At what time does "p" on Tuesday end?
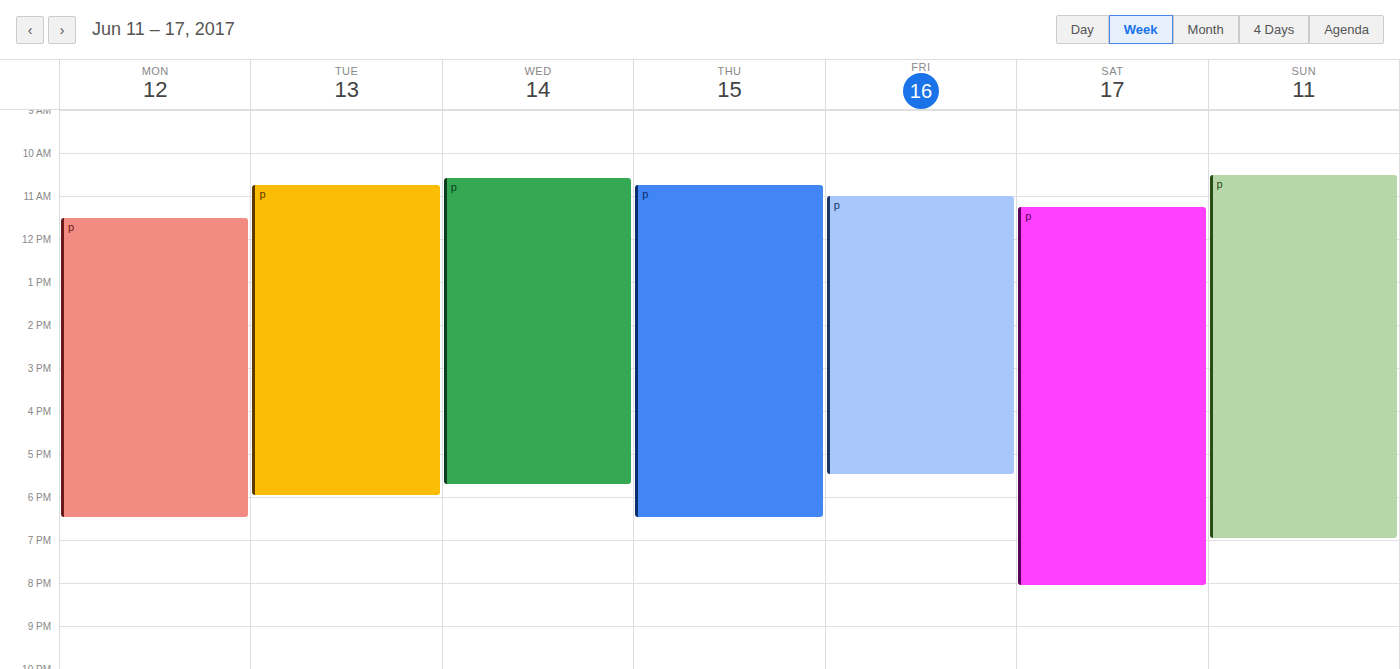
18:00